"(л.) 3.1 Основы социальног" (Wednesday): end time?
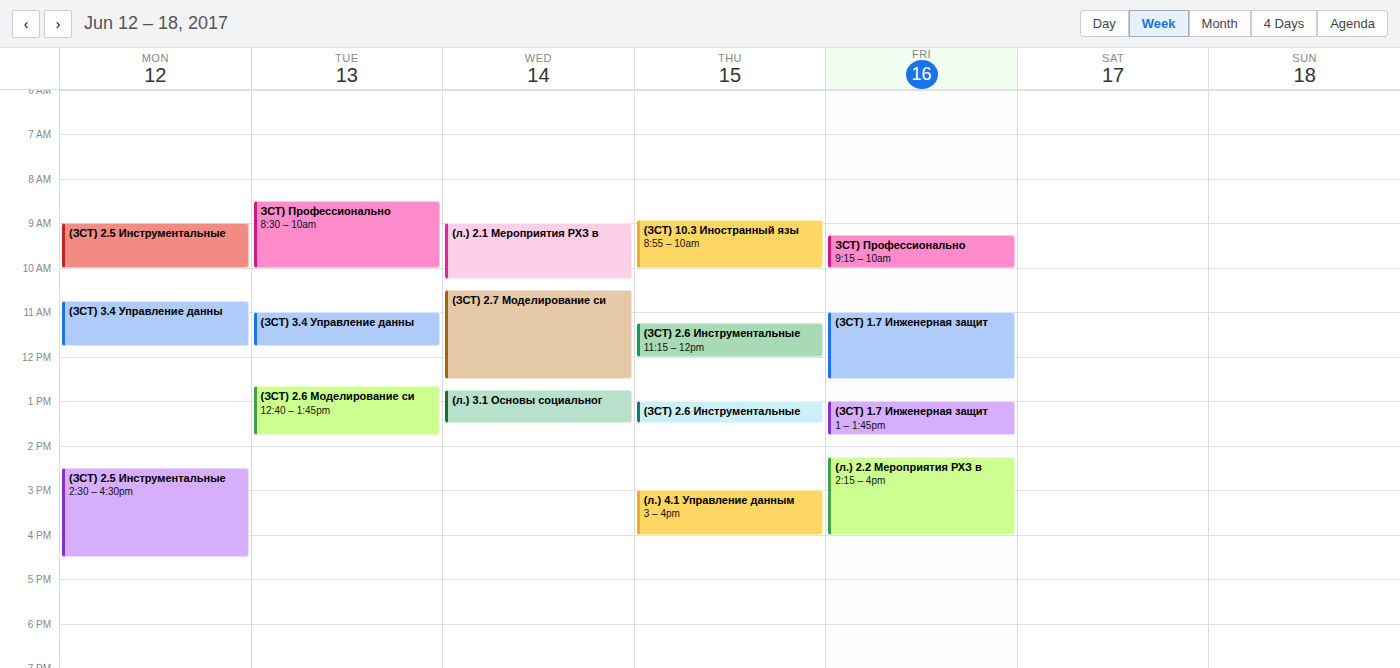
1:30 PM